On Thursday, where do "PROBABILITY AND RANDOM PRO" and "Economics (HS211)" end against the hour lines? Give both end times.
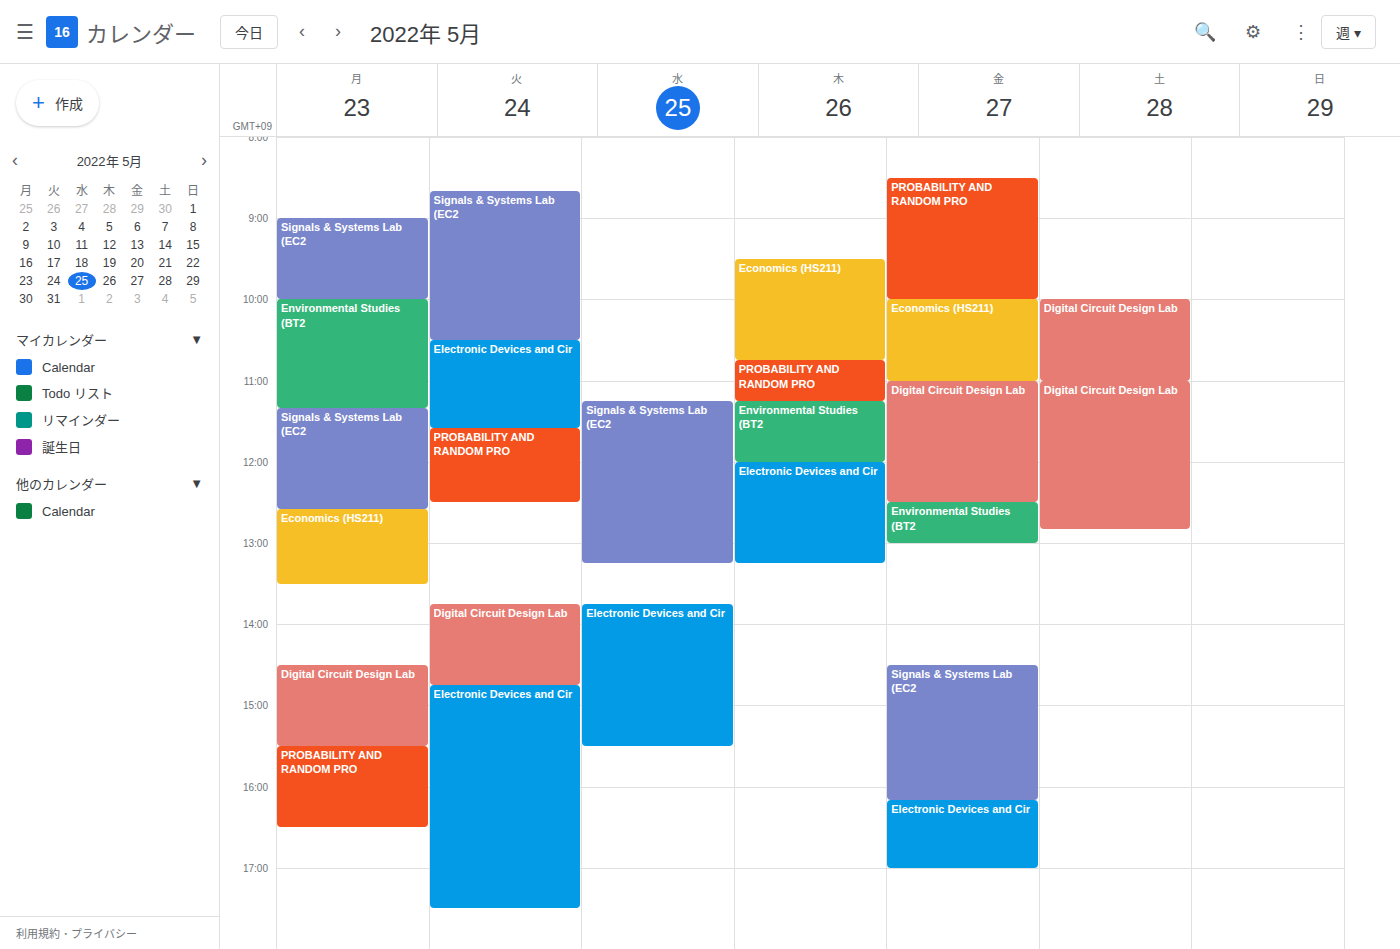
"PROBABILITY AND RANDOM PRO": 11:15 AM, neither: a quarter of the way from the 11 AM line to the 12 PM line. "Economics (HS211)": 10:45 AM, neither: three quarters of the way from the 10 AM line to the 11 AM line.